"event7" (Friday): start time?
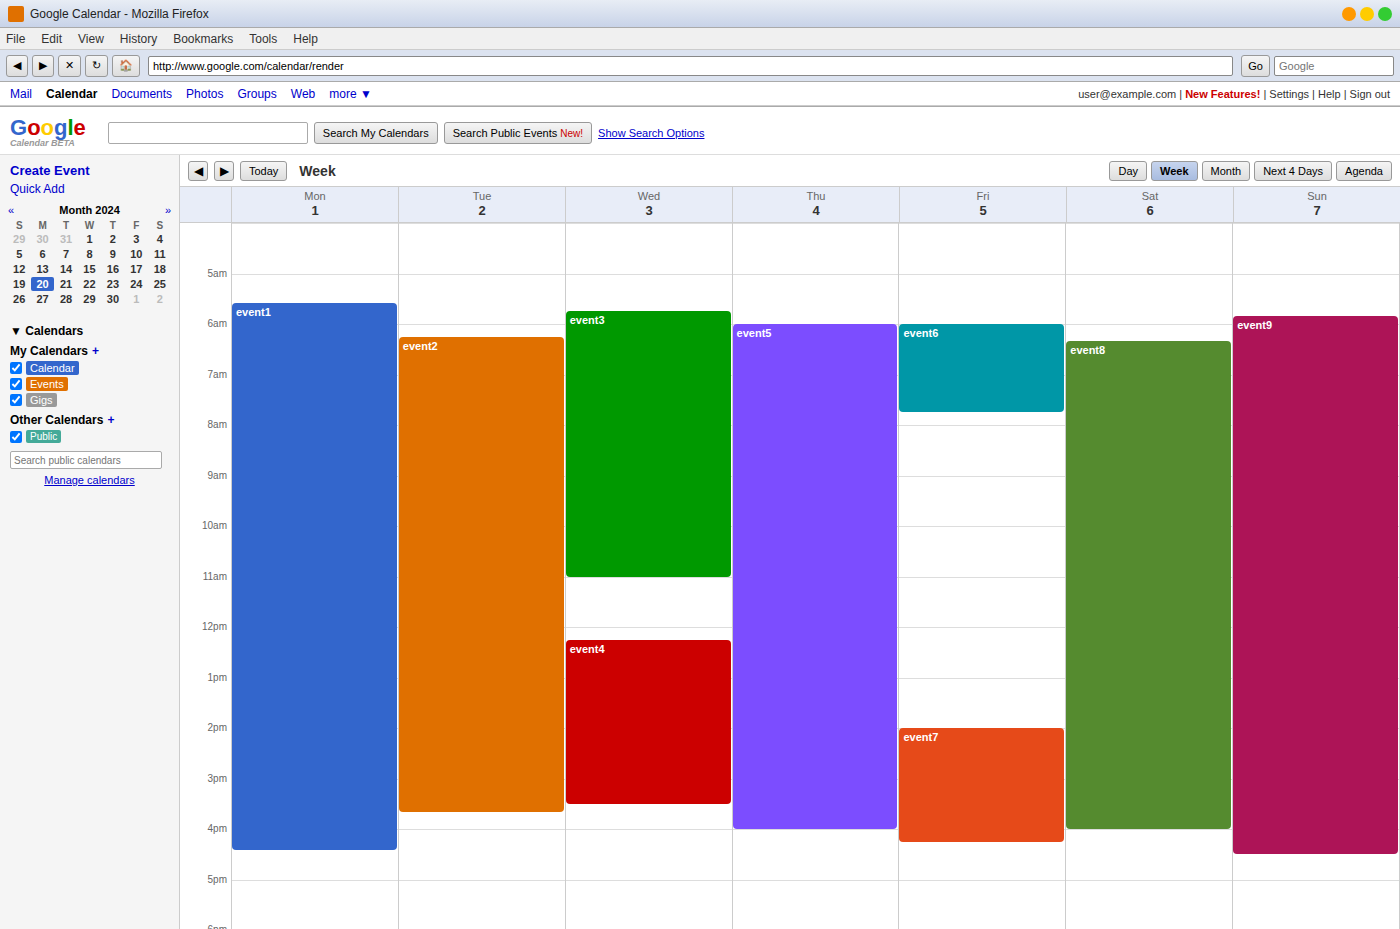
2:00 PM